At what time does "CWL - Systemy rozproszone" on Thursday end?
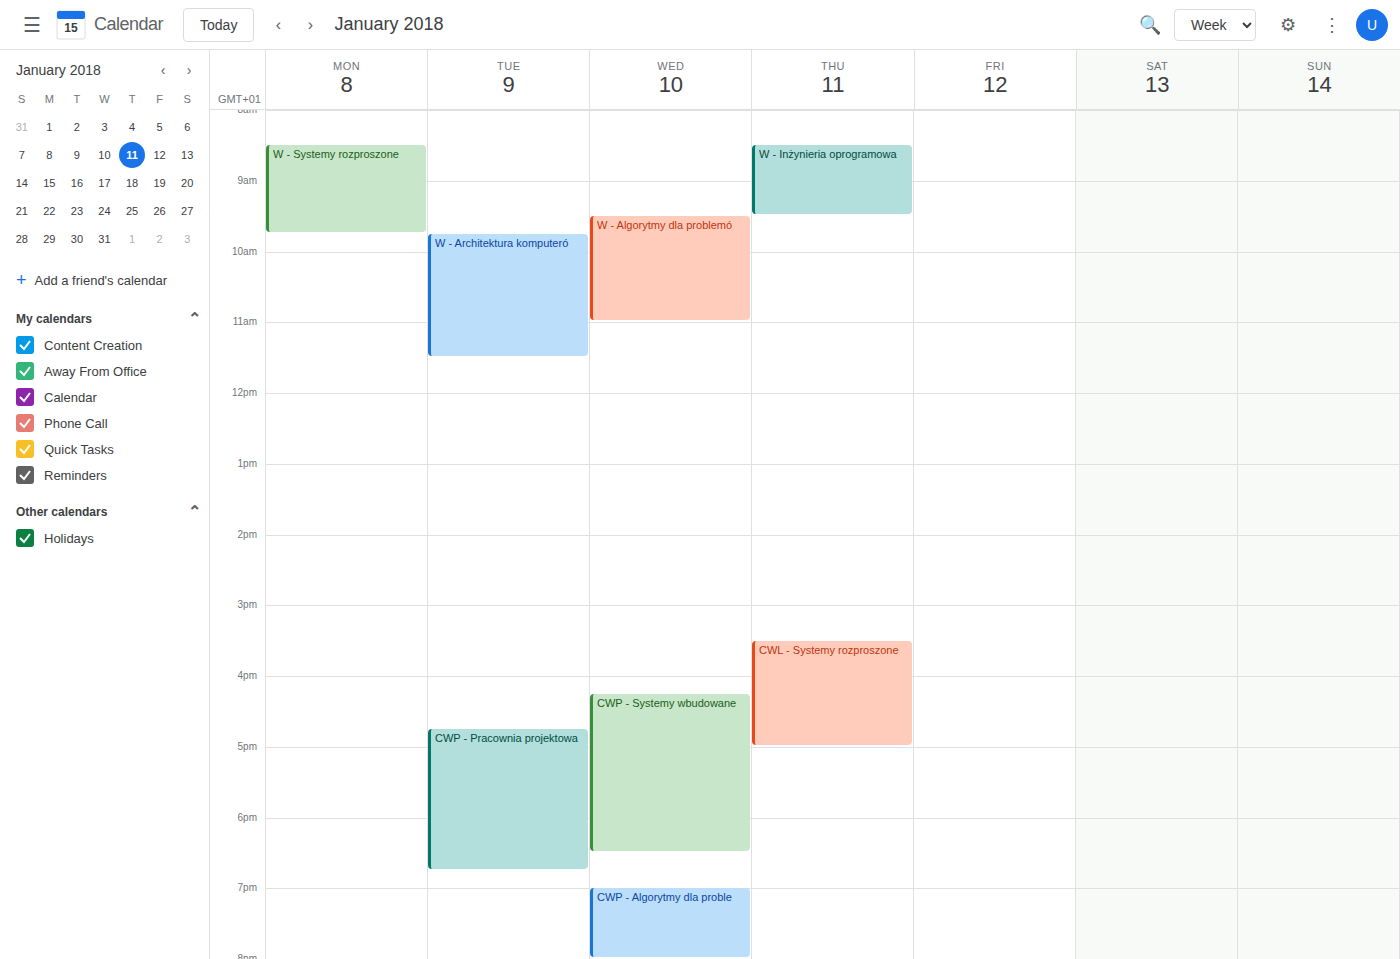
5:00 PM